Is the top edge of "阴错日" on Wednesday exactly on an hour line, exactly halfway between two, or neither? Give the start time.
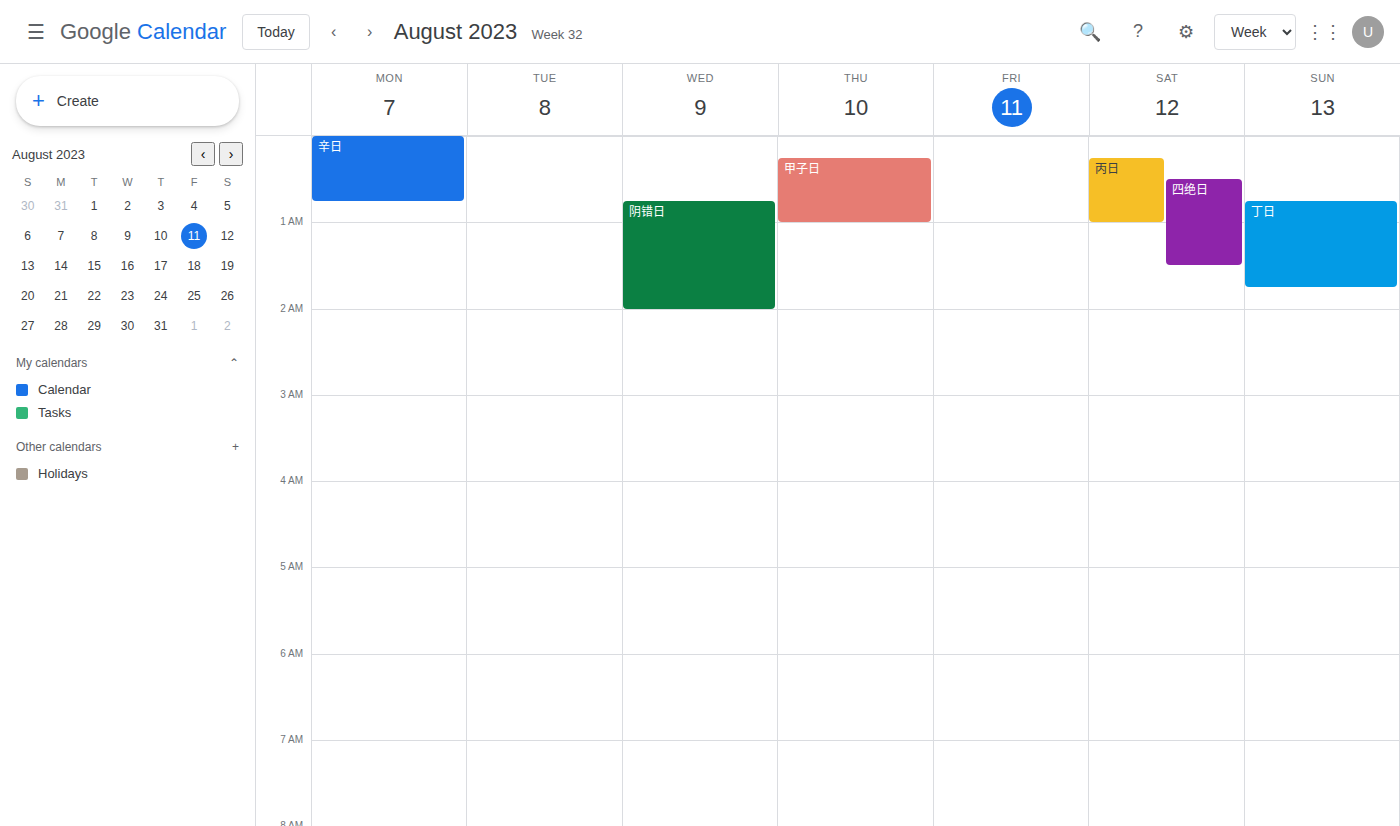
12:45 AM -- neither: three quarters of the way from the 12 AM line to the 1 AM line.